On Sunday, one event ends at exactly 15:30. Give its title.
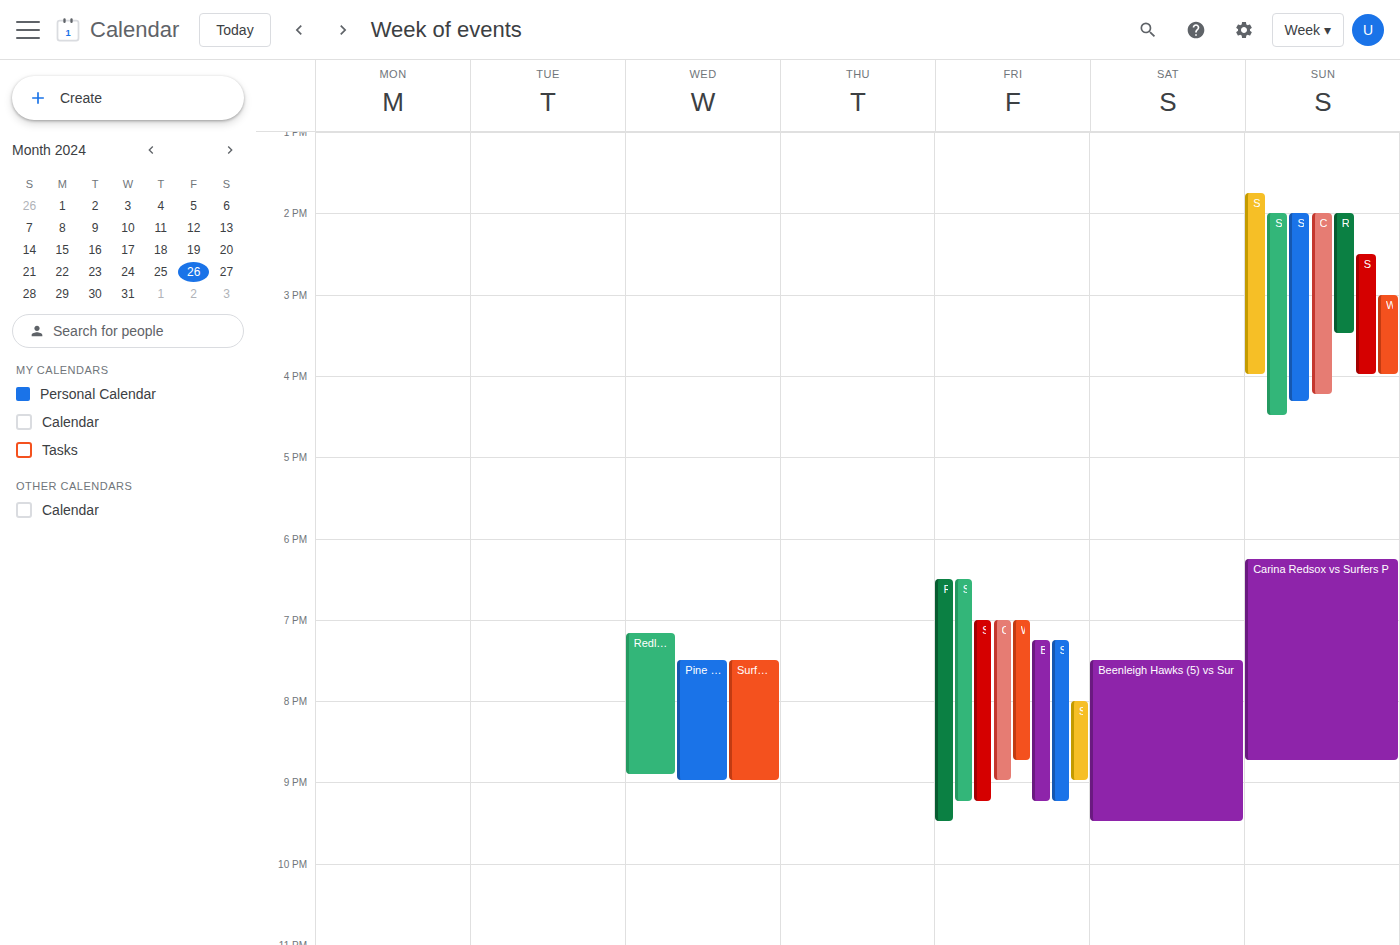
"Redcliffe Padres vs Surfer"